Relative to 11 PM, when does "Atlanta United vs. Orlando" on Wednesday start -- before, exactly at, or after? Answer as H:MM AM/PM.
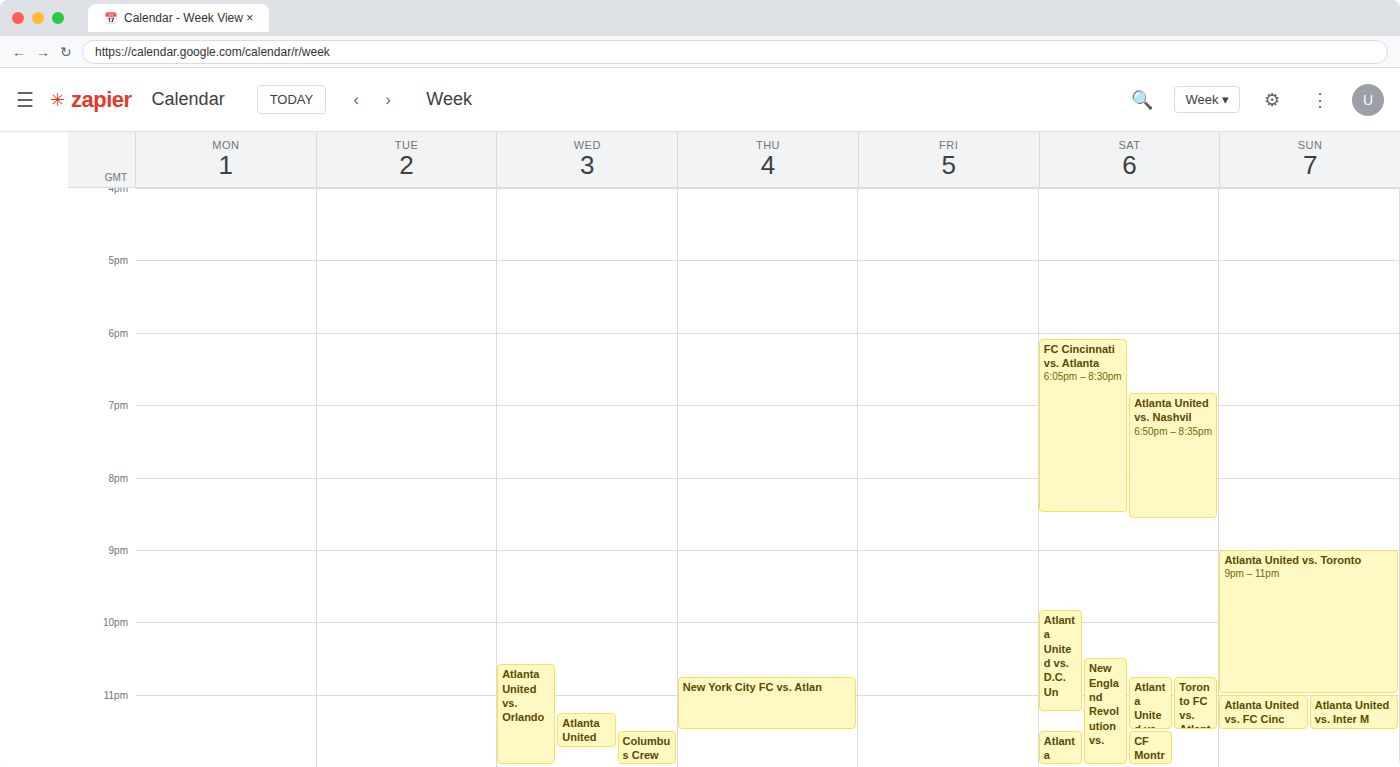
10:35 PM -- before 11 PM, 25 minutes above the 11 PM line.